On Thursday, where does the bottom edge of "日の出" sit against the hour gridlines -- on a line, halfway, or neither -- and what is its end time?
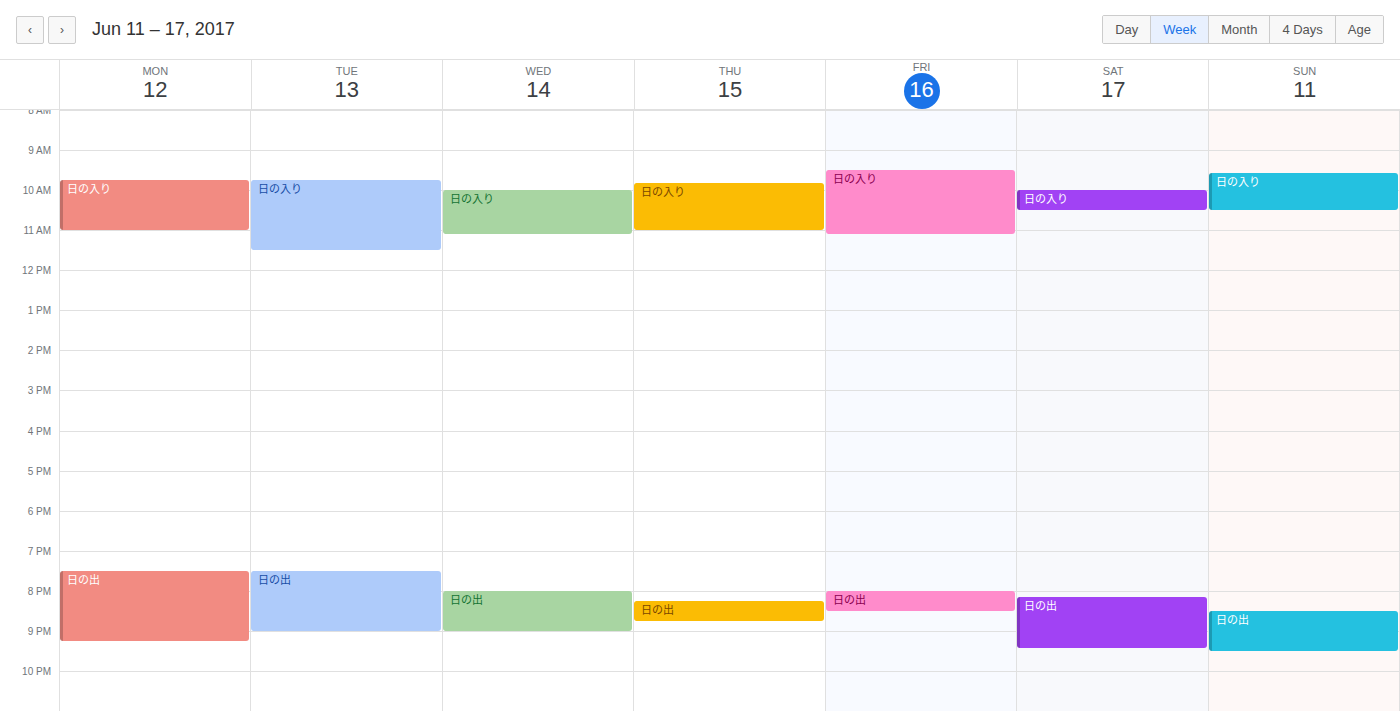
8:45 PM -- neither: three quarters of the way from the 8 PM line to the 9 PM line.